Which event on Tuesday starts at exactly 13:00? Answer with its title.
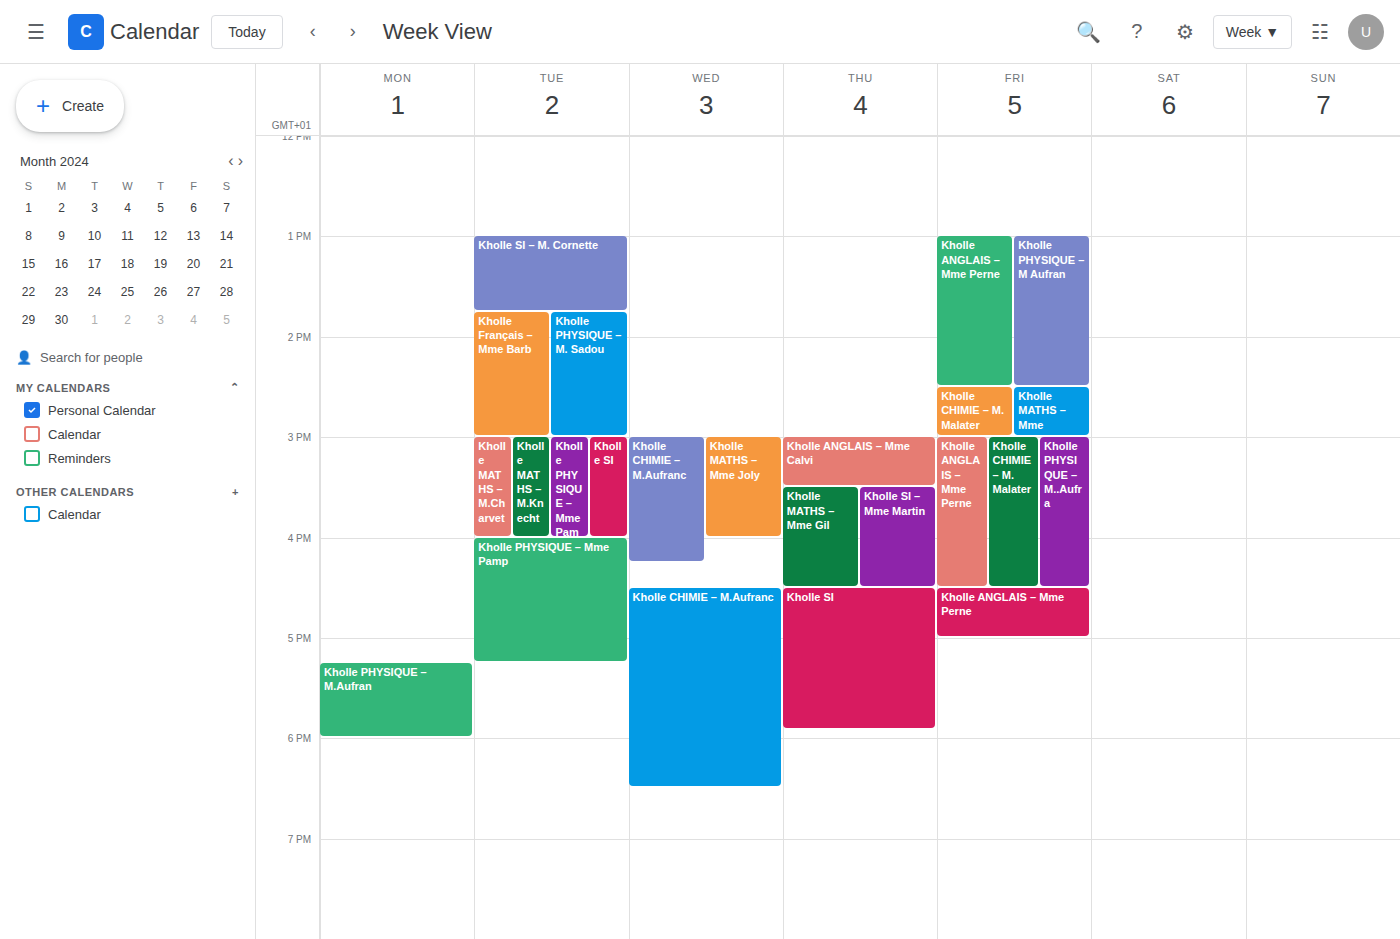
"Kholle SI – M. Cornette"